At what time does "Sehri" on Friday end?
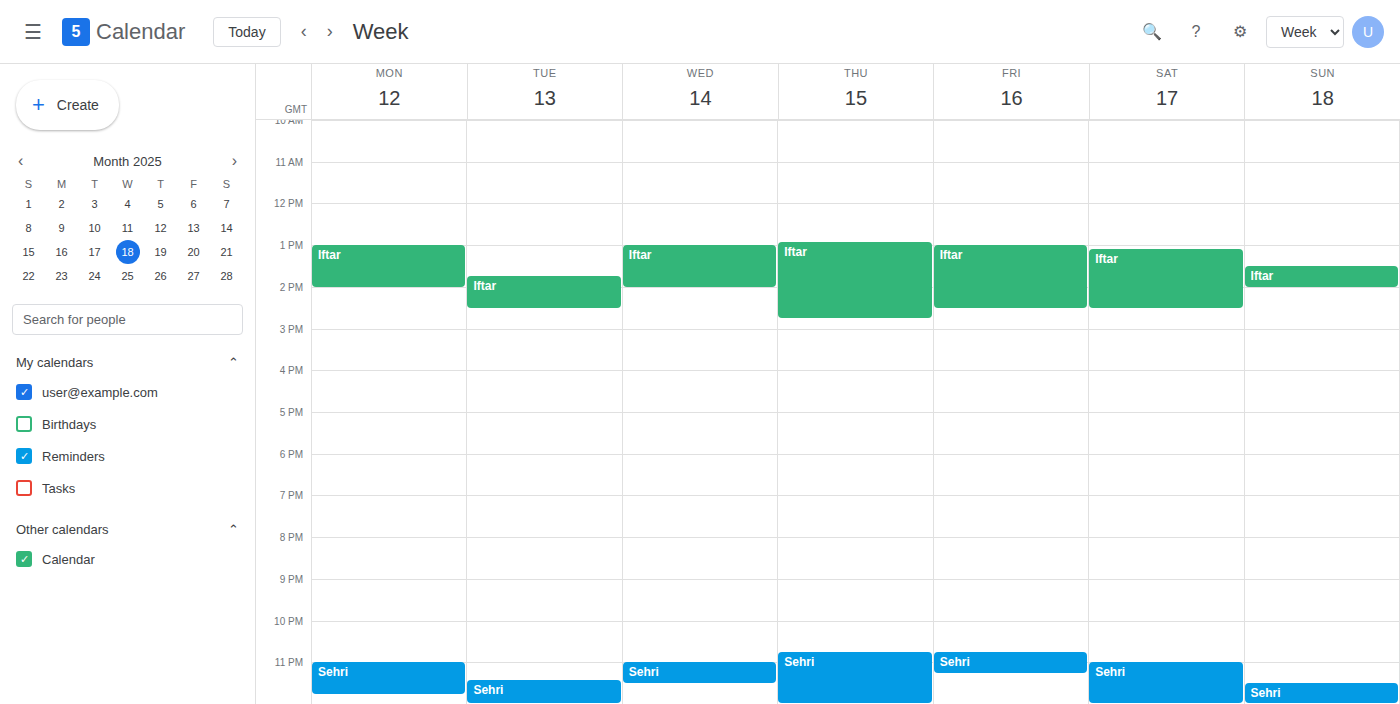
11:15 PM